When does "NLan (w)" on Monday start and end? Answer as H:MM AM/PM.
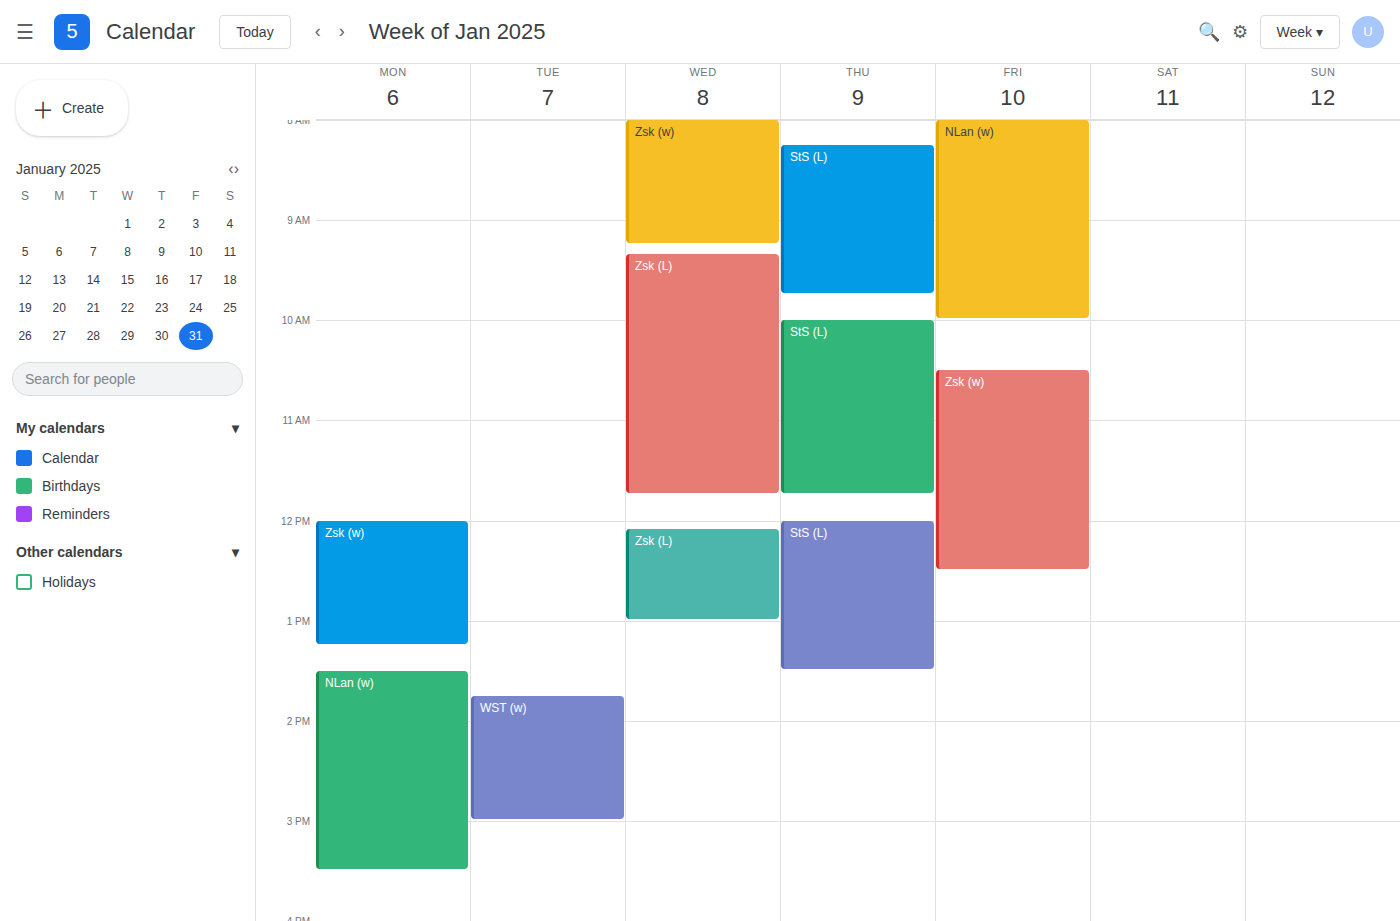
1:30 PM to 3:30 PM